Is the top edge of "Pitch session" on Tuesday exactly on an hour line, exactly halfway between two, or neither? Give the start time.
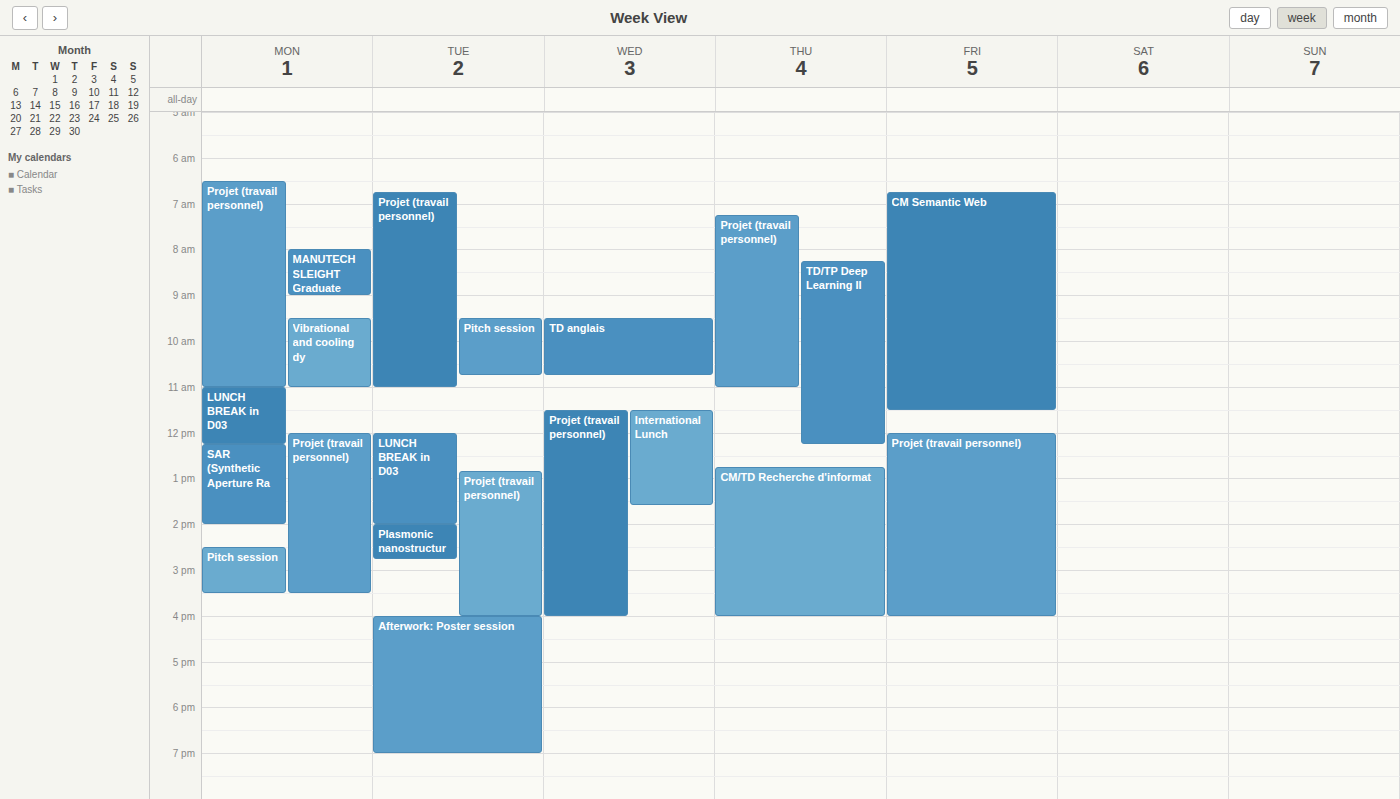
09:30 -- halfway between the 09:00 and 10:00 lines.